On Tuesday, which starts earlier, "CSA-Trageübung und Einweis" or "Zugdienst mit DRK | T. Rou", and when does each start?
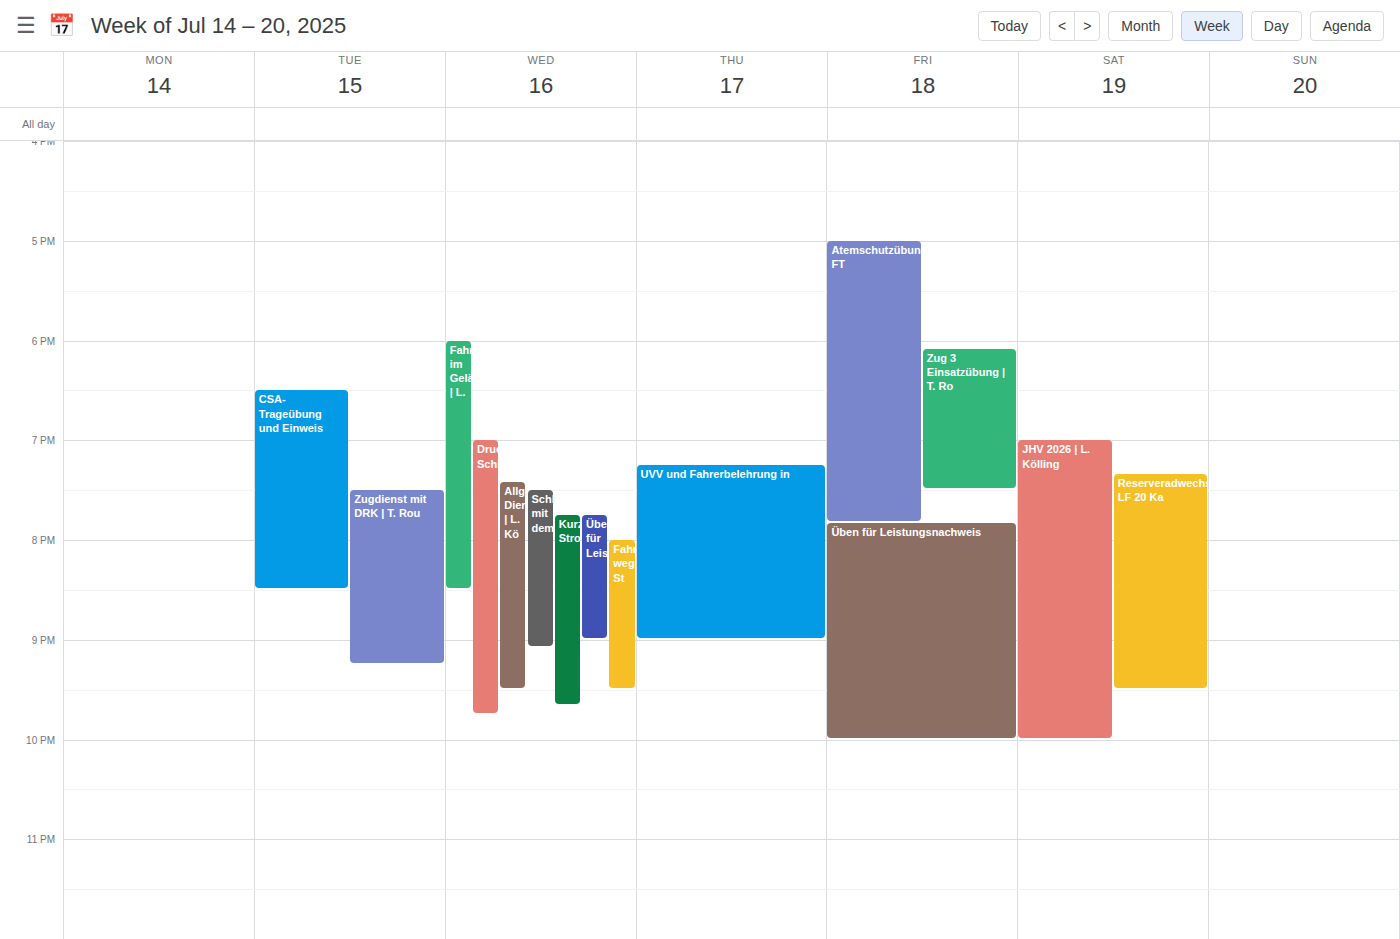
"CSA-Trageübung und Einweis" 6:30 PM; "Zugdienst mit DRK | T. Rou" 7:30 PM.